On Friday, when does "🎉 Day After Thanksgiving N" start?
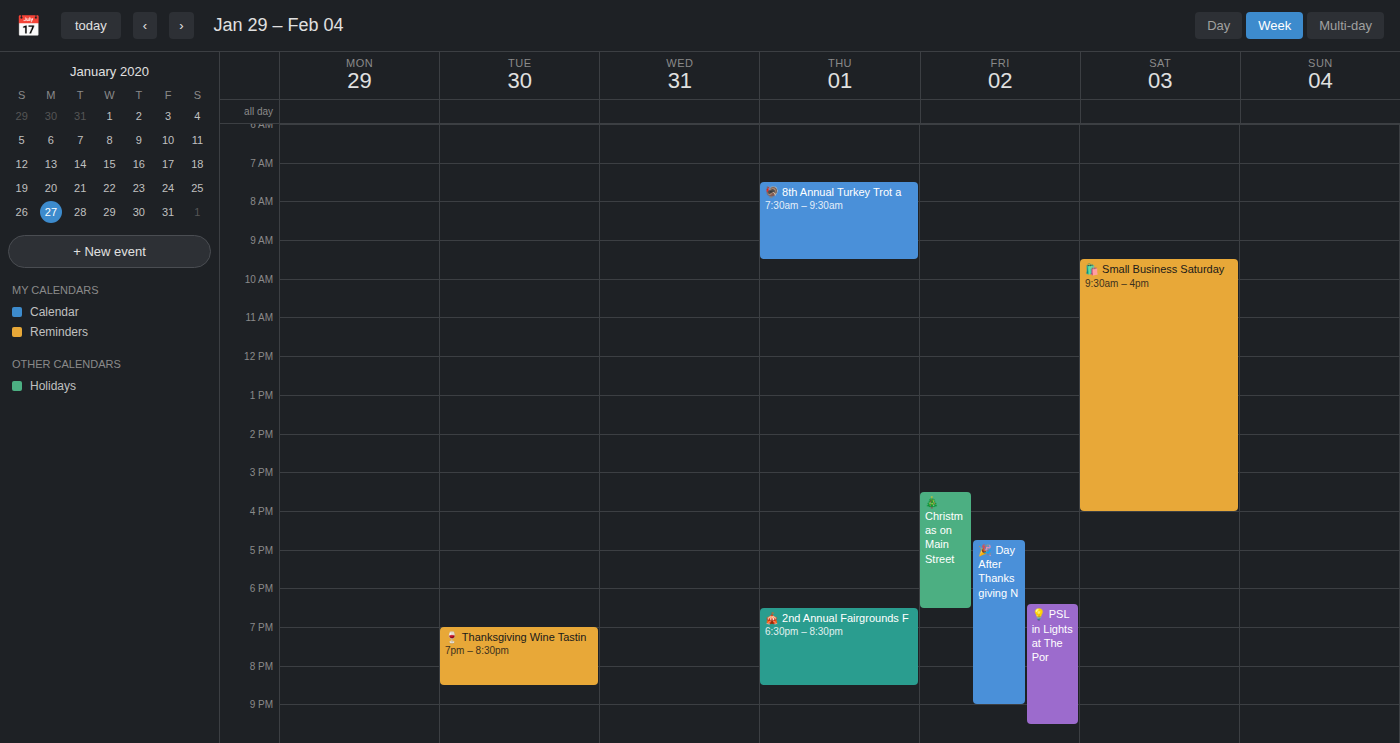
4:45 PM